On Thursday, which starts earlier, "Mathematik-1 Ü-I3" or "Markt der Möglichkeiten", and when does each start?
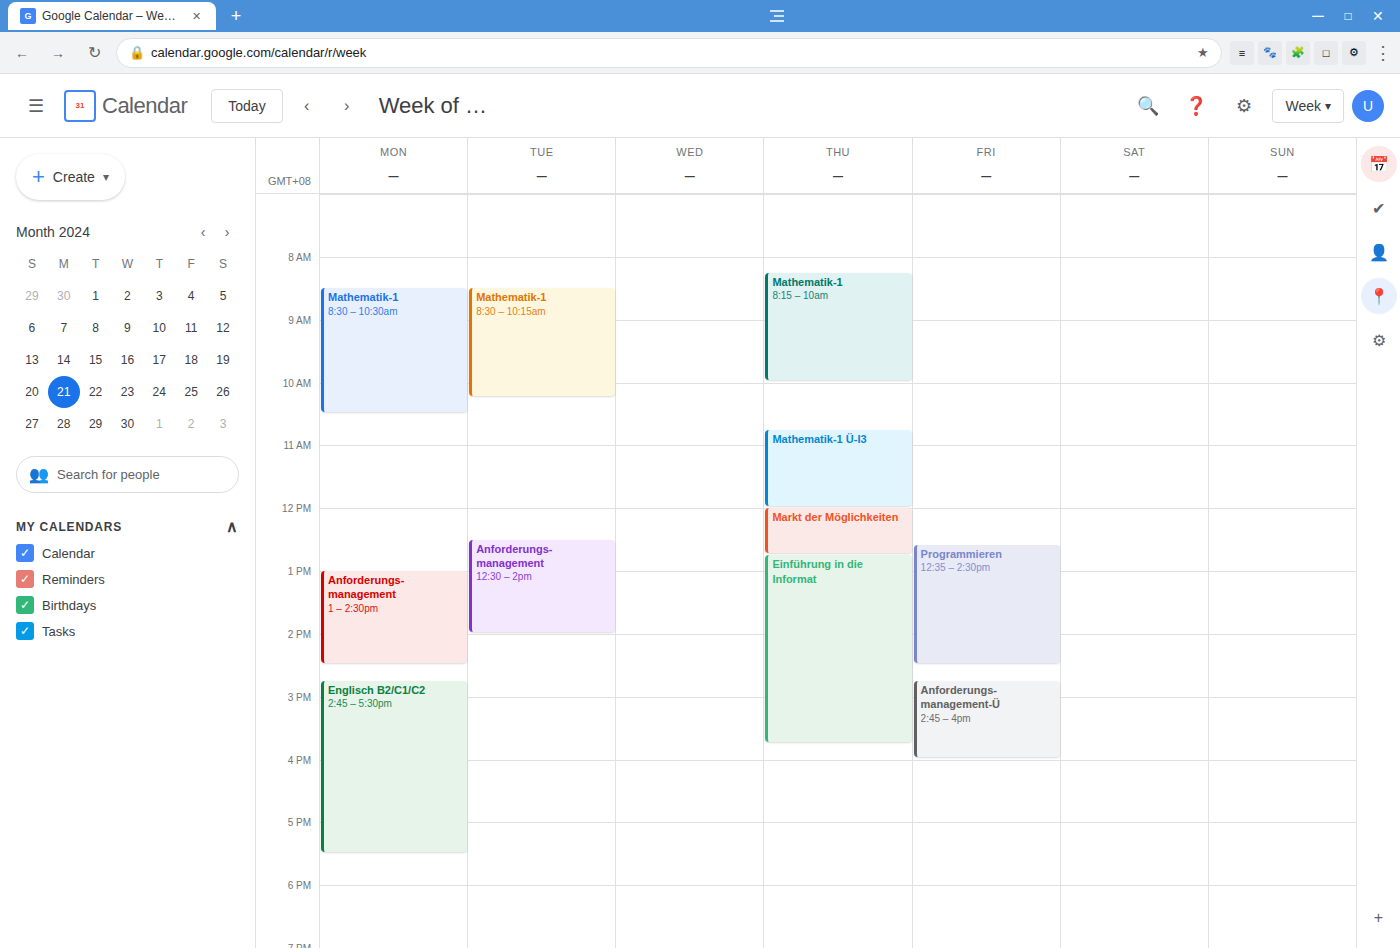
"Mathematik-1 Ü-I3" 10:45 AM; "Markt der Möglichkeiten" 12:00 PM.